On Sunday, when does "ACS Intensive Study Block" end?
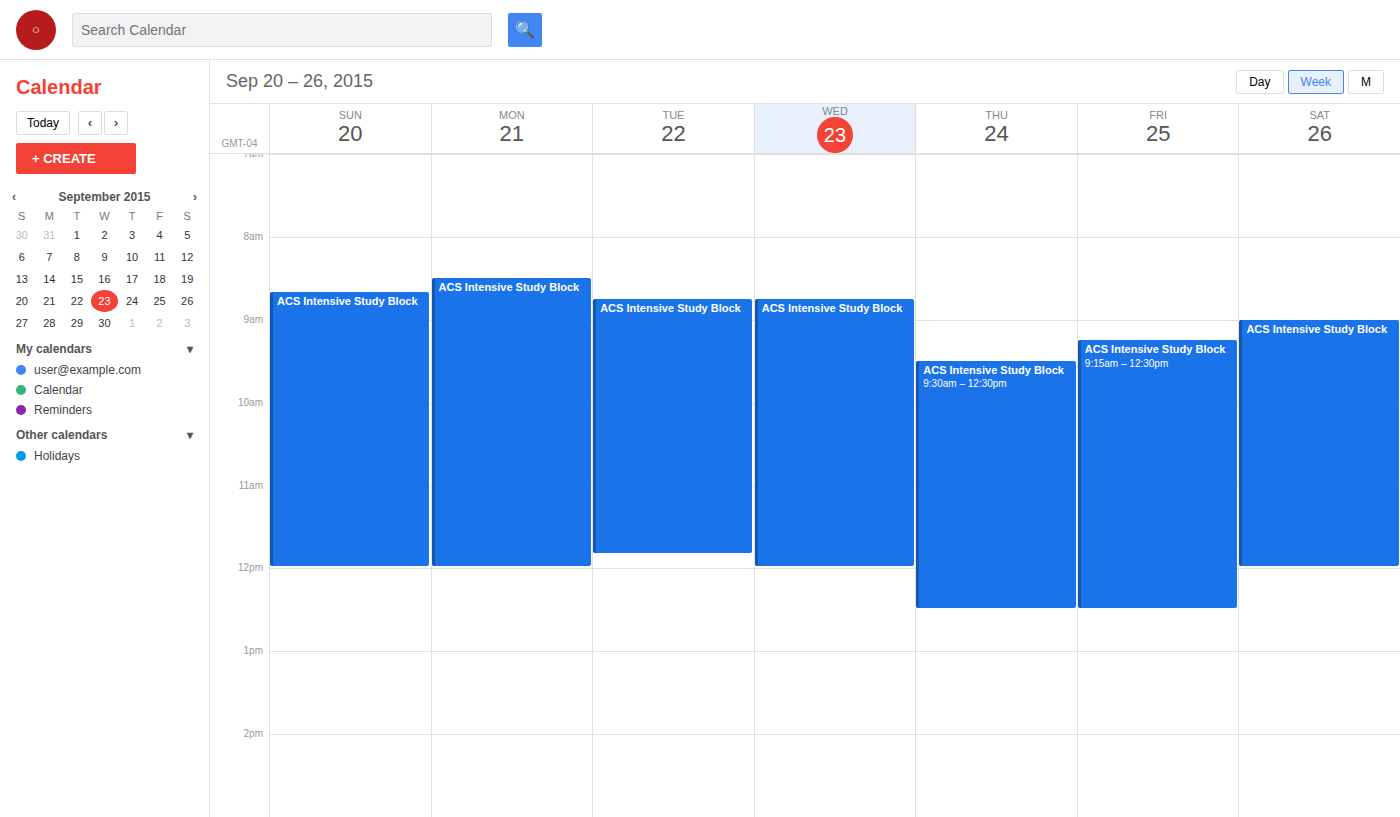
12:00 PM